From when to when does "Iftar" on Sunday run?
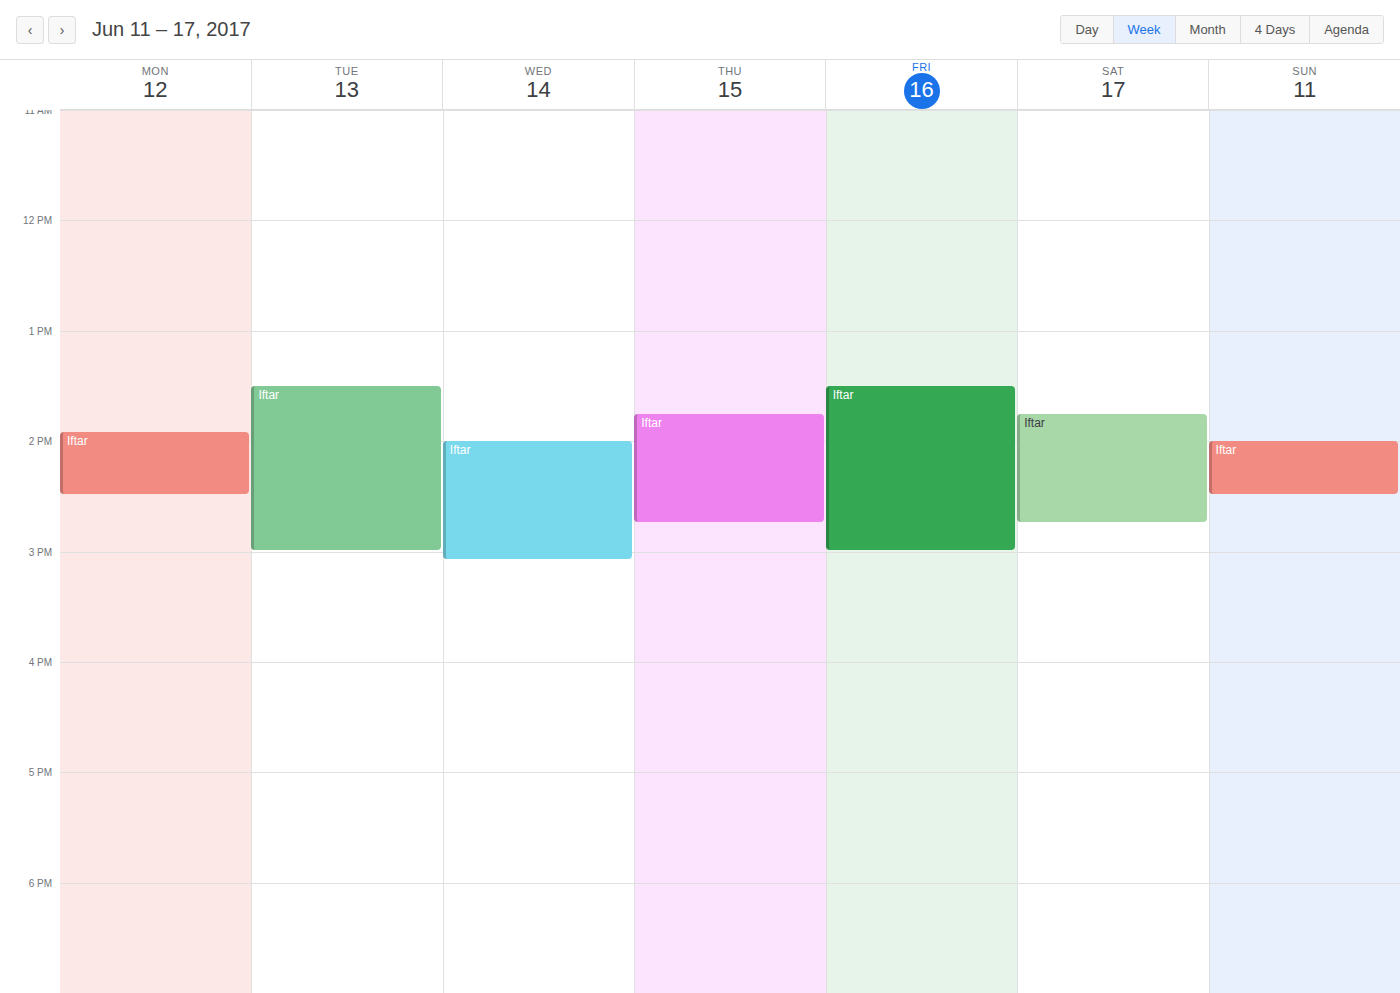
2:00 PM to 2:30 PM